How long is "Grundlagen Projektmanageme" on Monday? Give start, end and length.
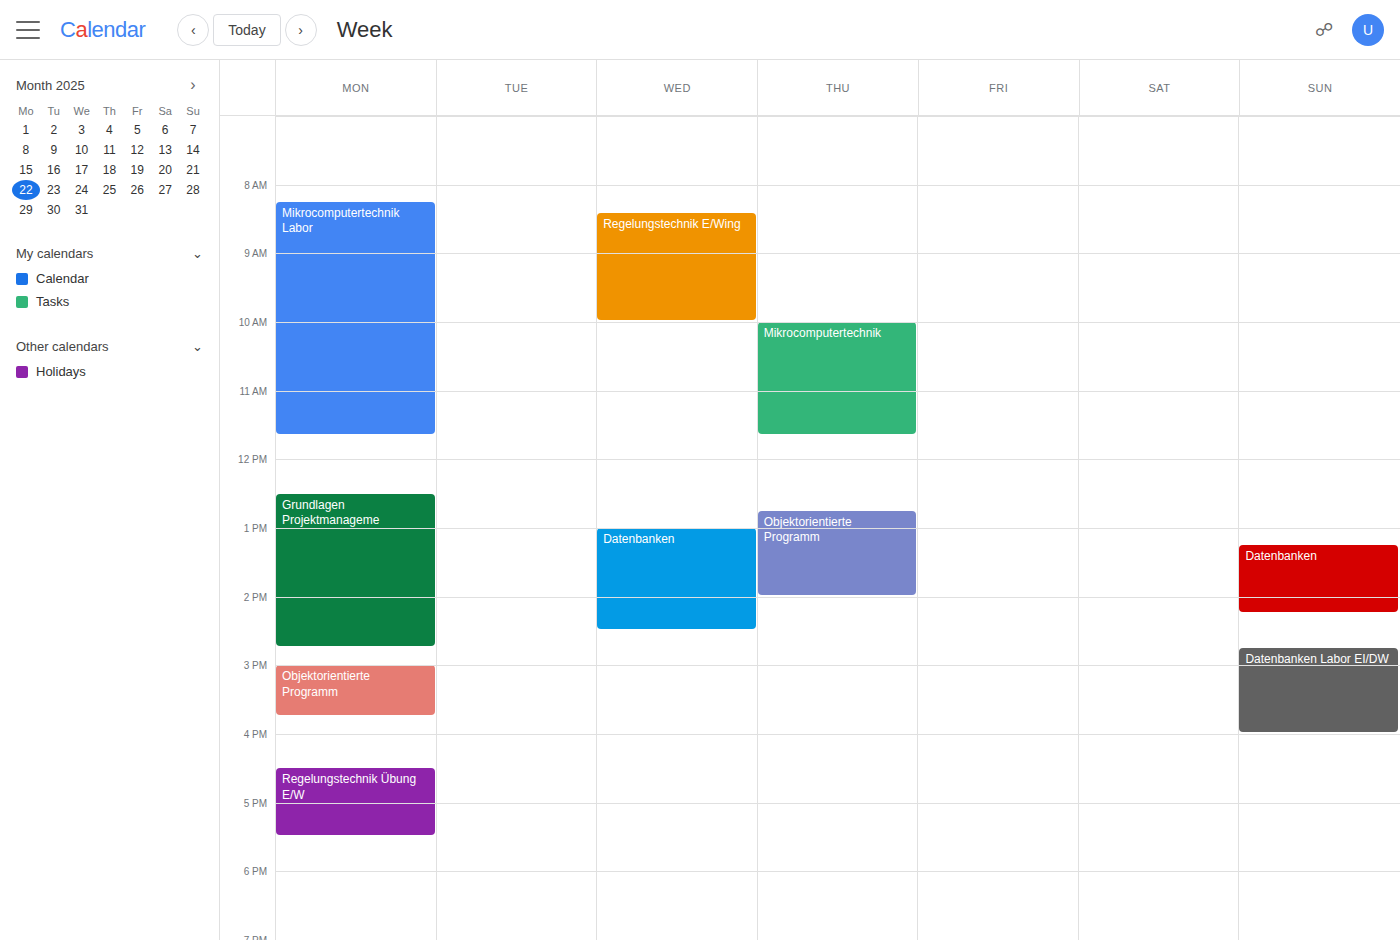
12:30 PM to 2:45 PM, 2 hours 15 minutes